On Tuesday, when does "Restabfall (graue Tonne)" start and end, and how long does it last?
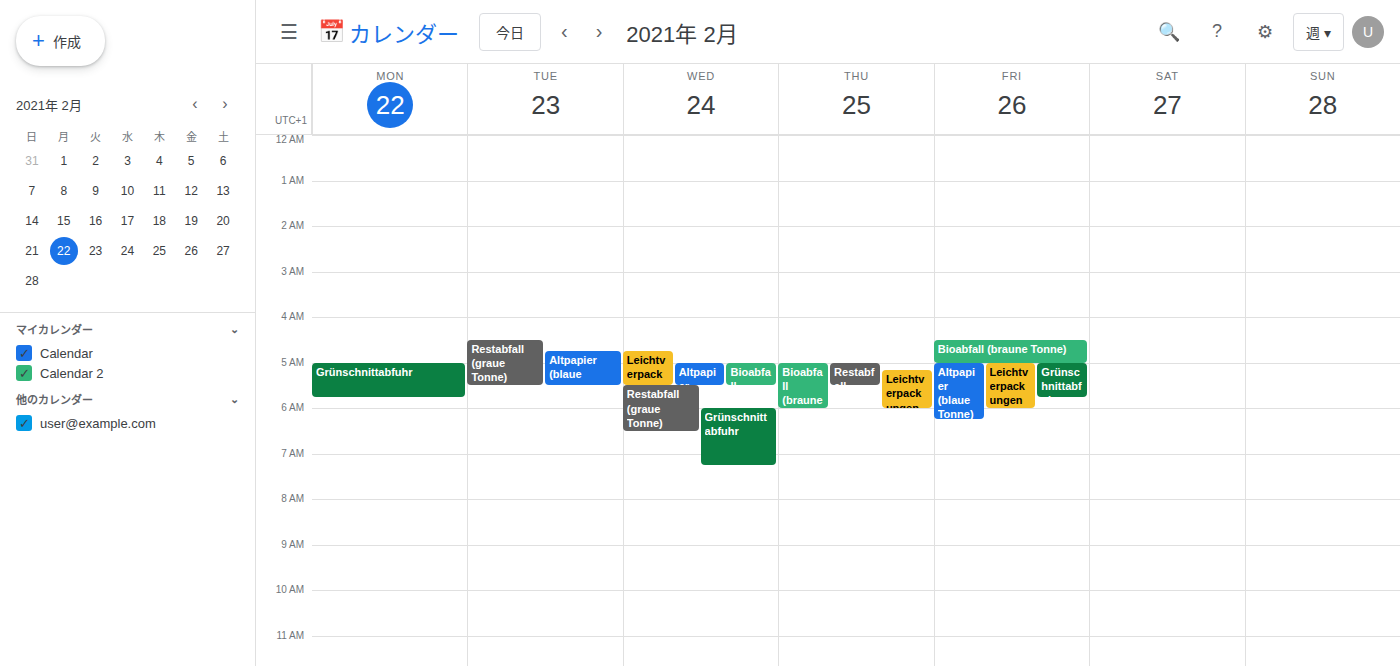
4:30 AM to 5:30 AM, 1 hour